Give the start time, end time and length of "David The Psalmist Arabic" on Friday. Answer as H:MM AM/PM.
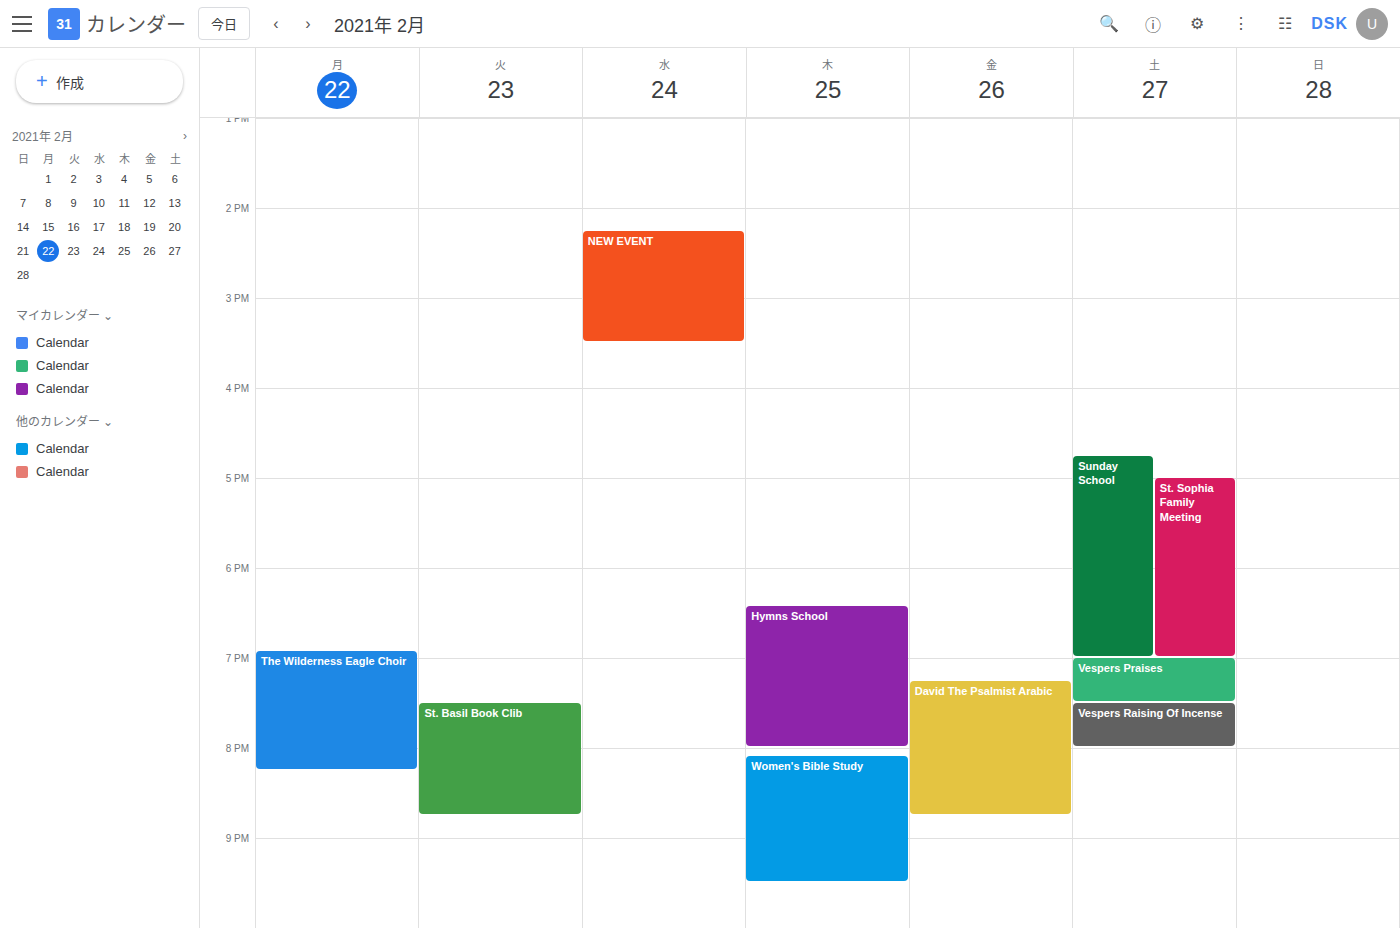
7:15 PM to 8:45 PM, 1 hour 30 minutes